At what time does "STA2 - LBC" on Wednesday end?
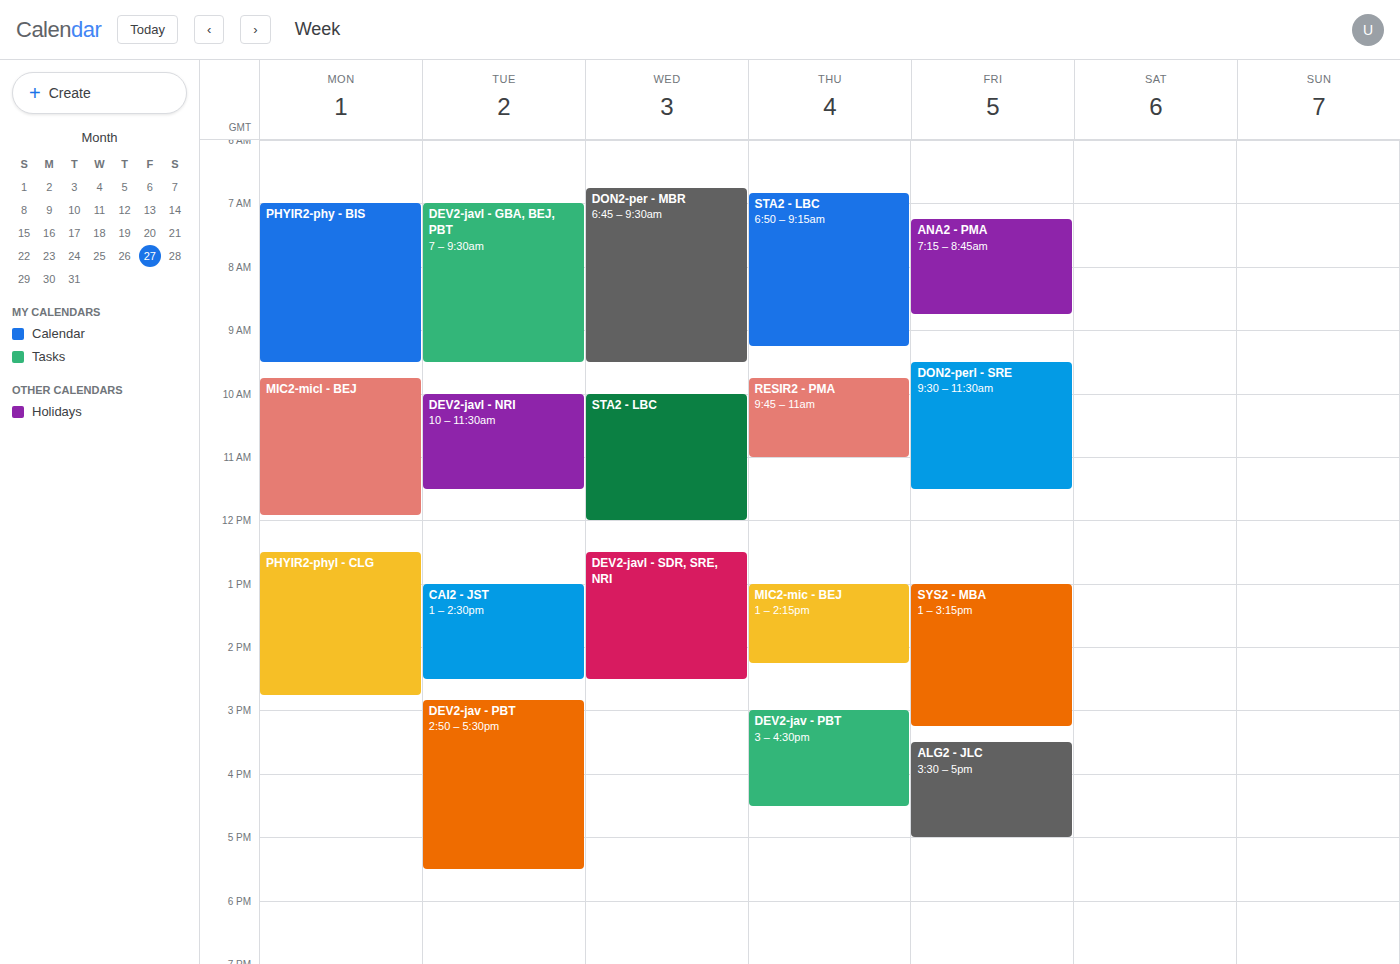
12:00 PM